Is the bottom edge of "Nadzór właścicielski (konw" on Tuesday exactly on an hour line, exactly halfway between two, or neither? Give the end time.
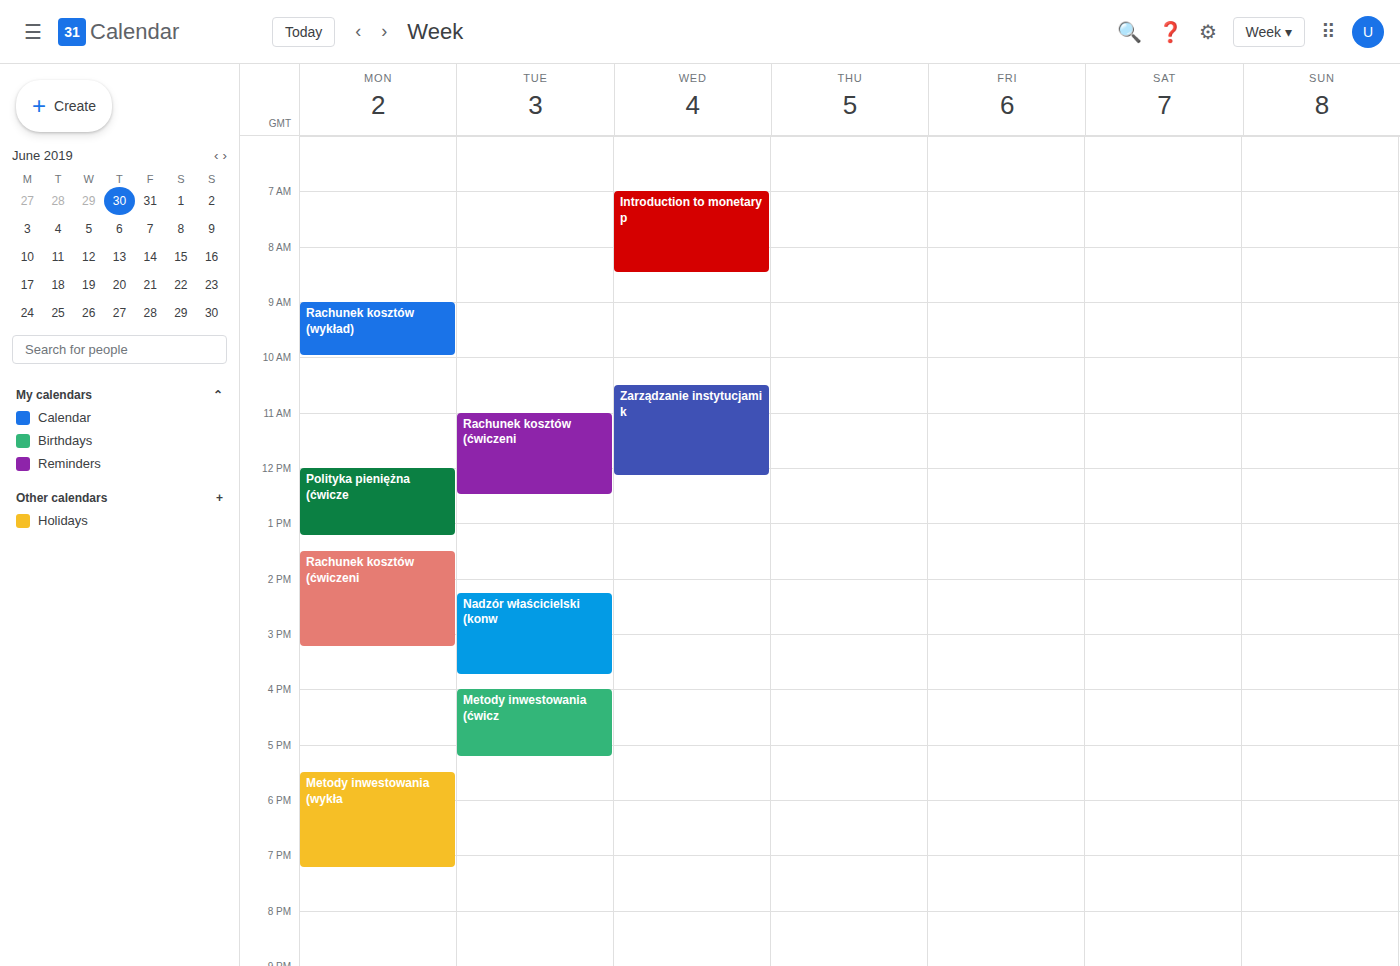
3:45 PM -- neither: three quarters of the way from the 3 PM line to the 4 PM line.